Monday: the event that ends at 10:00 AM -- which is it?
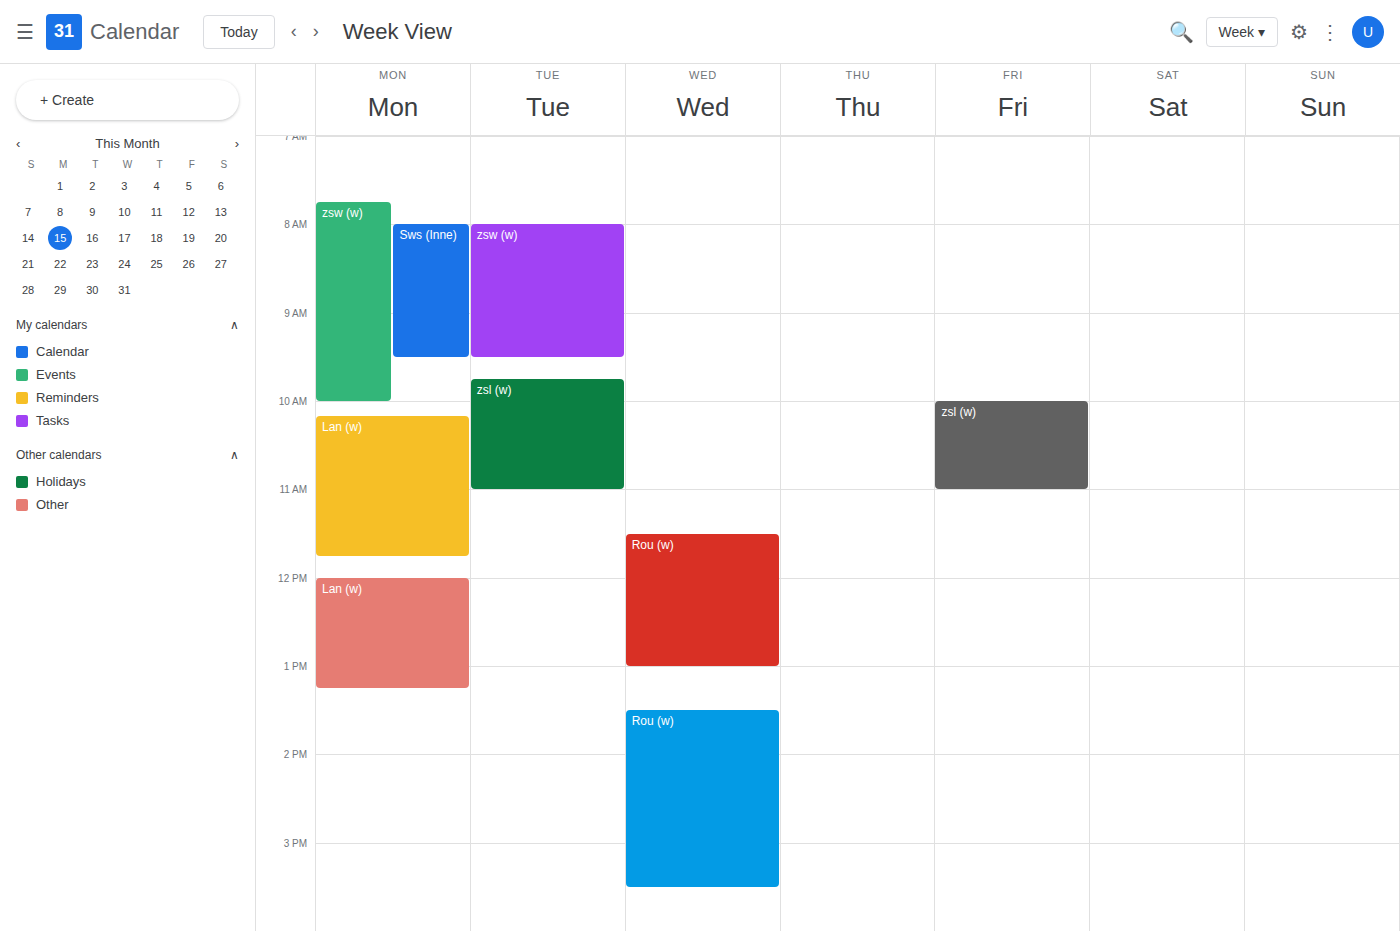
"zsw (w)"